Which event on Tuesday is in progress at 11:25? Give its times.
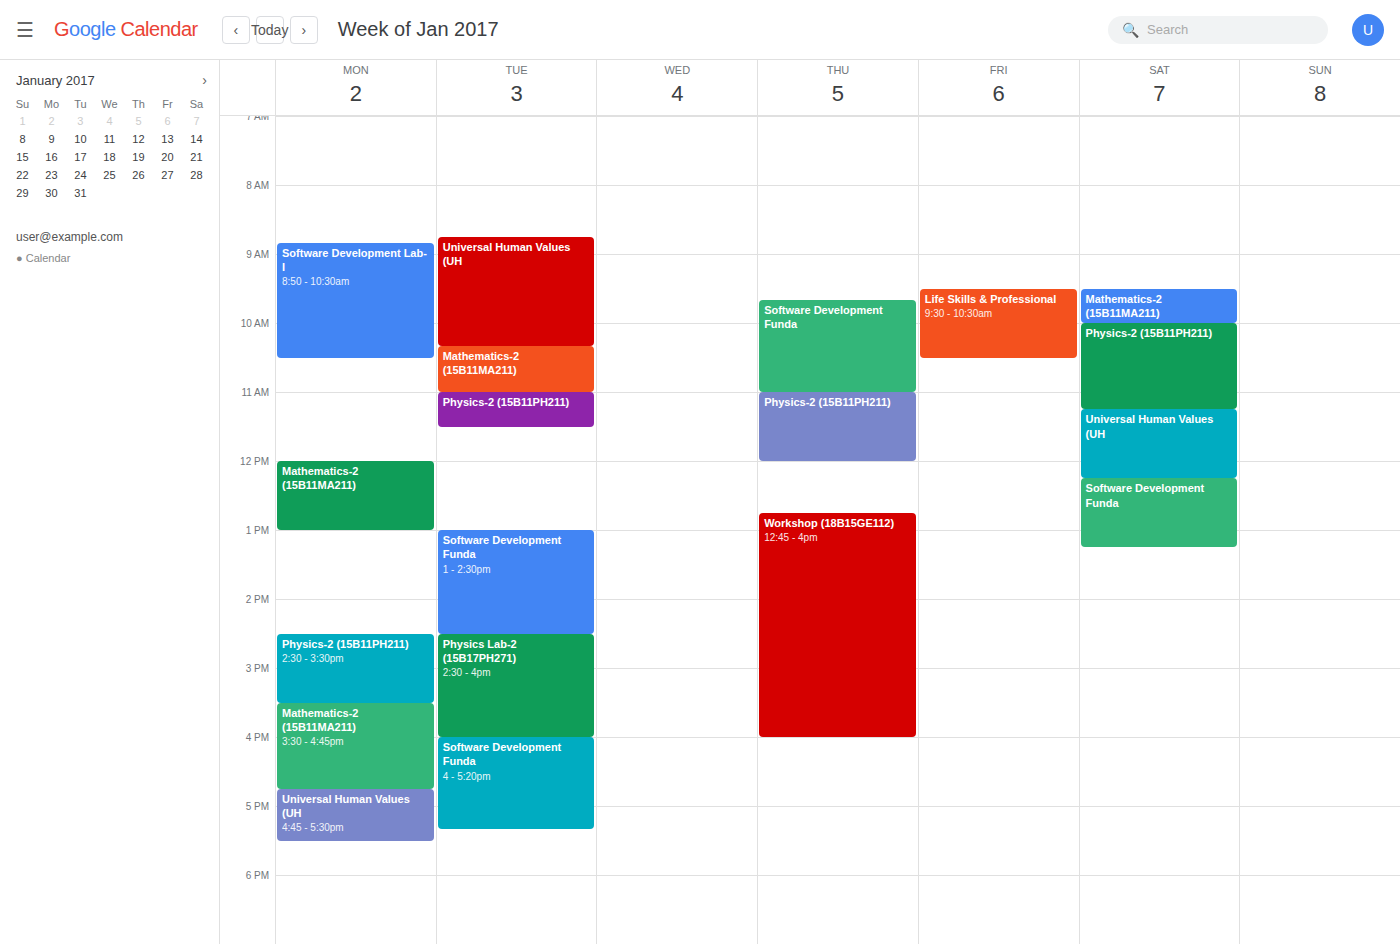
"Physics-2 (15B11PH211)", 11:00 to 11:30